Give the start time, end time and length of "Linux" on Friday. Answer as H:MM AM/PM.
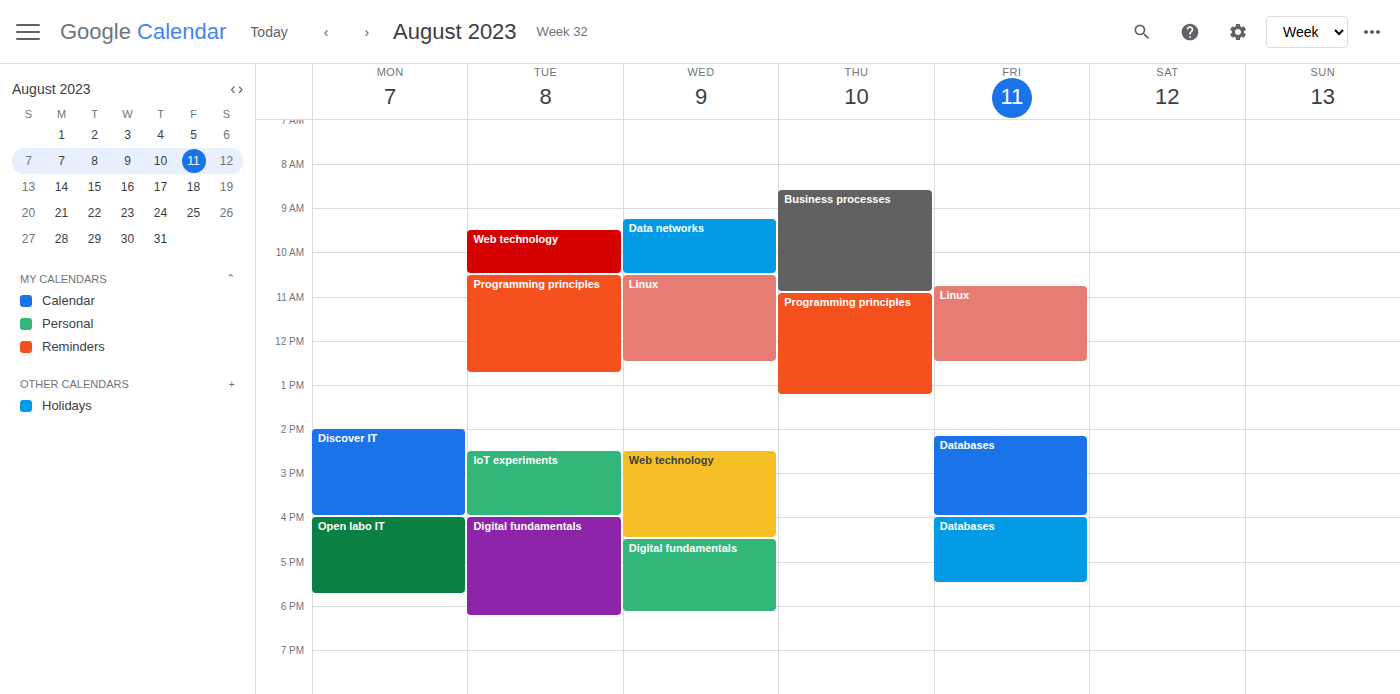
10:45 AM to 12:30 PM, 1 hour 45 minutes